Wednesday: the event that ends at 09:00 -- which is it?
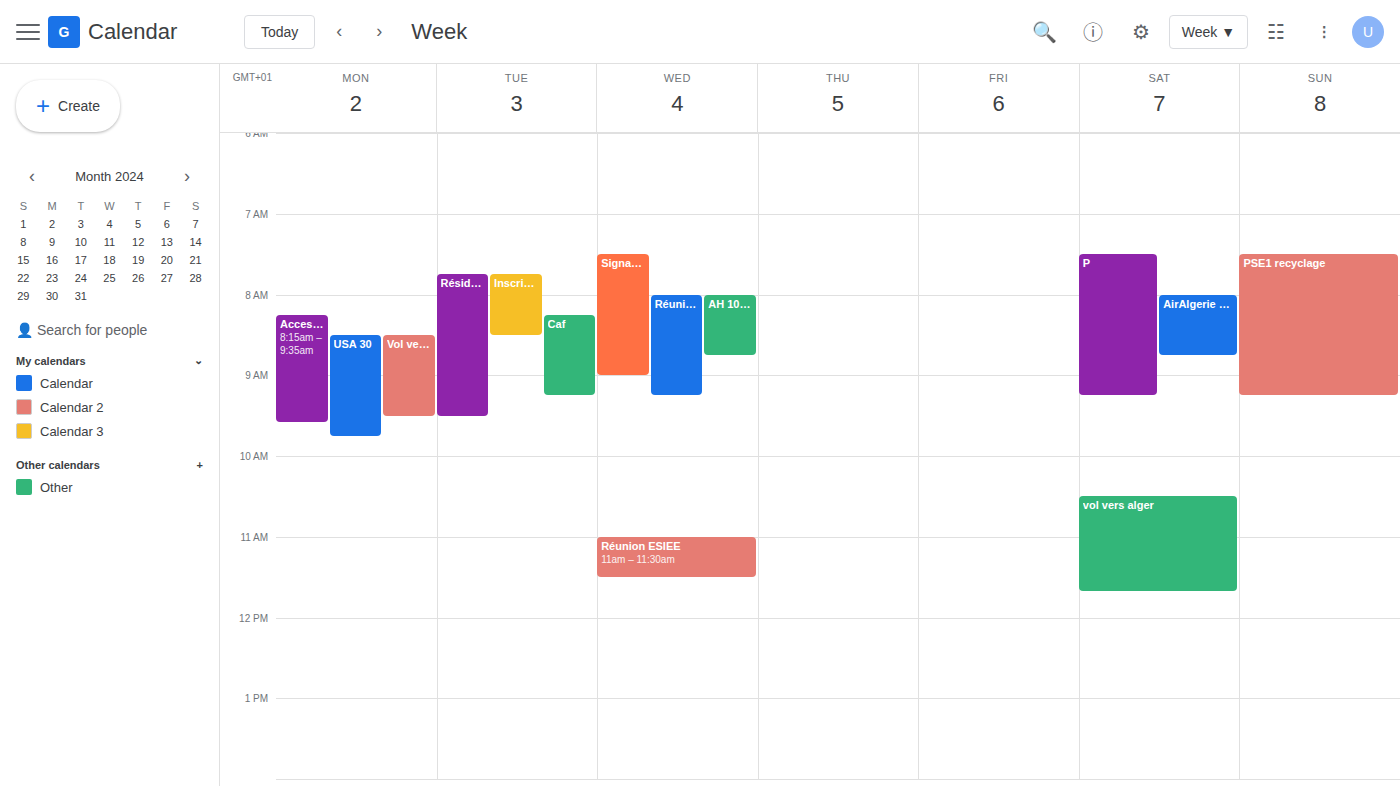
"Signature du contrat"